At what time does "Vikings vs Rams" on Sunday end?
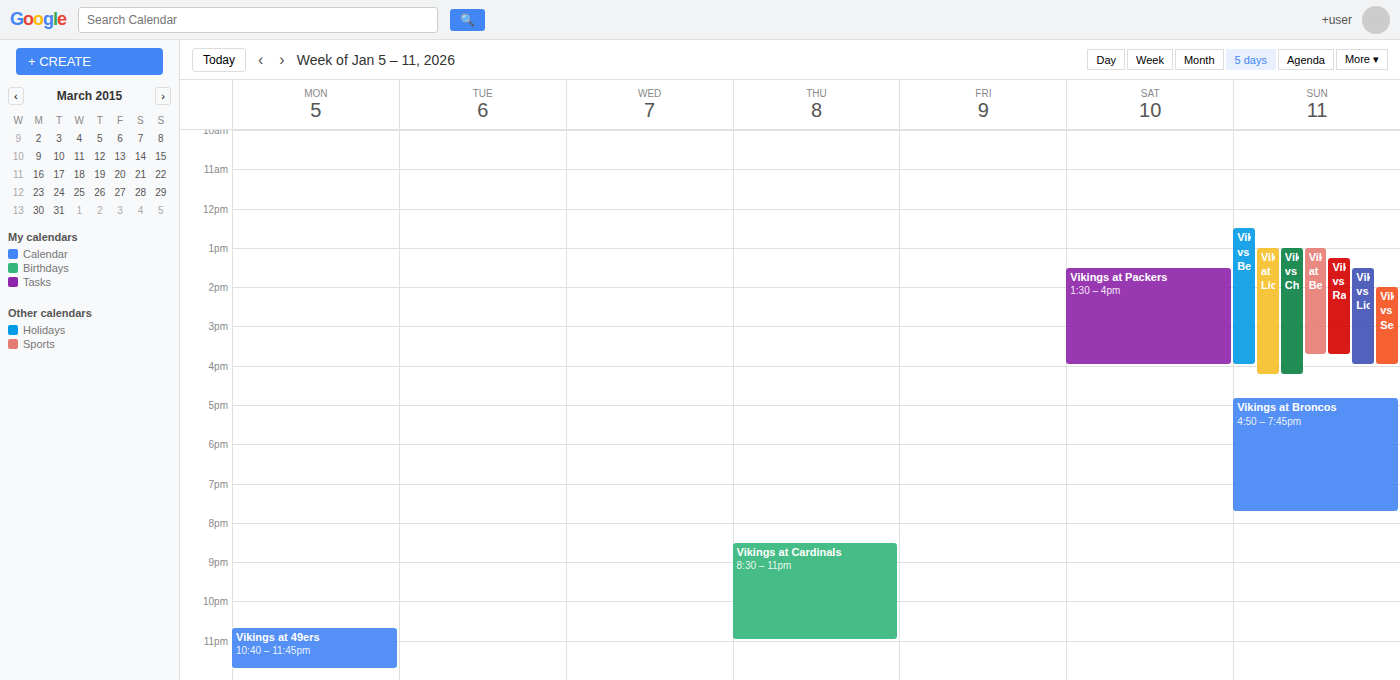
3:45 PM